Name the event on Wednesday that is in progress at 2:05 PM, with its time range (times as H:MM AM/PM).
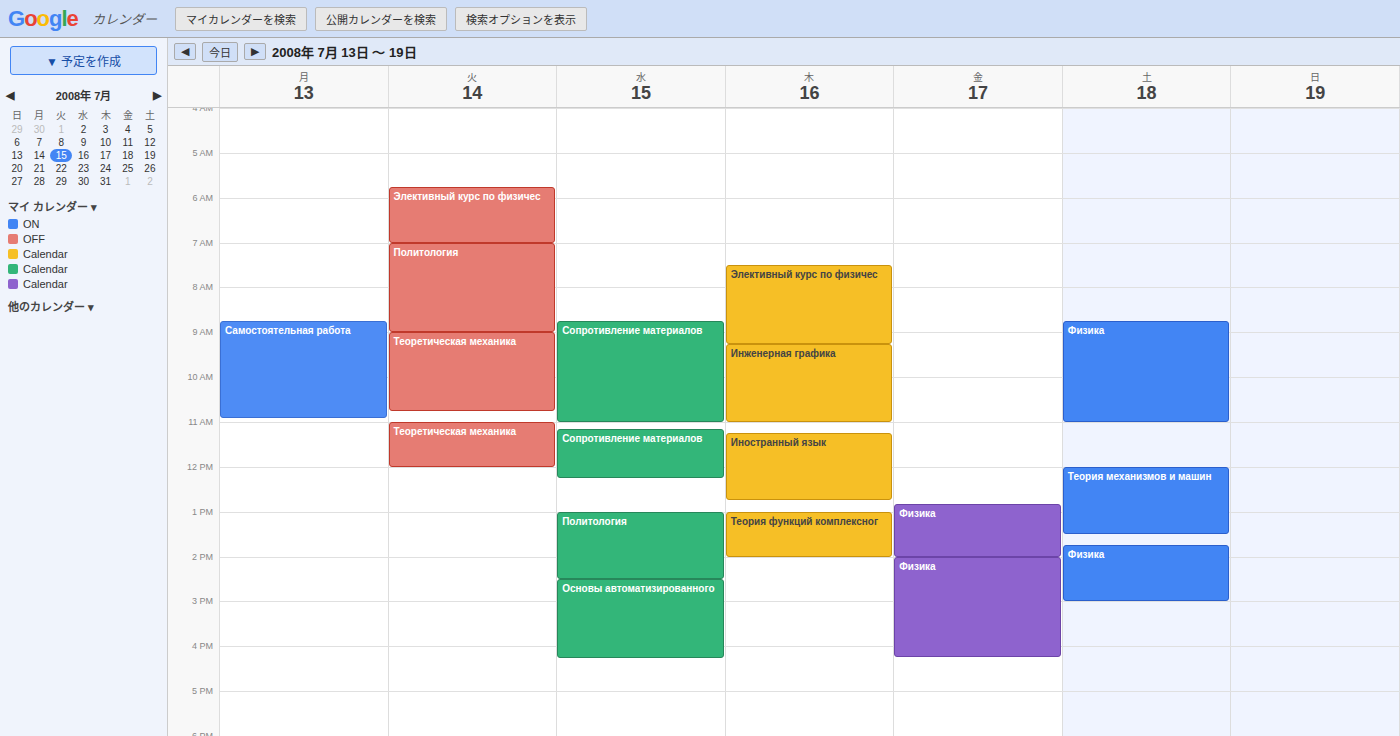
"Политология", 1:00 PM to 2:30 PM